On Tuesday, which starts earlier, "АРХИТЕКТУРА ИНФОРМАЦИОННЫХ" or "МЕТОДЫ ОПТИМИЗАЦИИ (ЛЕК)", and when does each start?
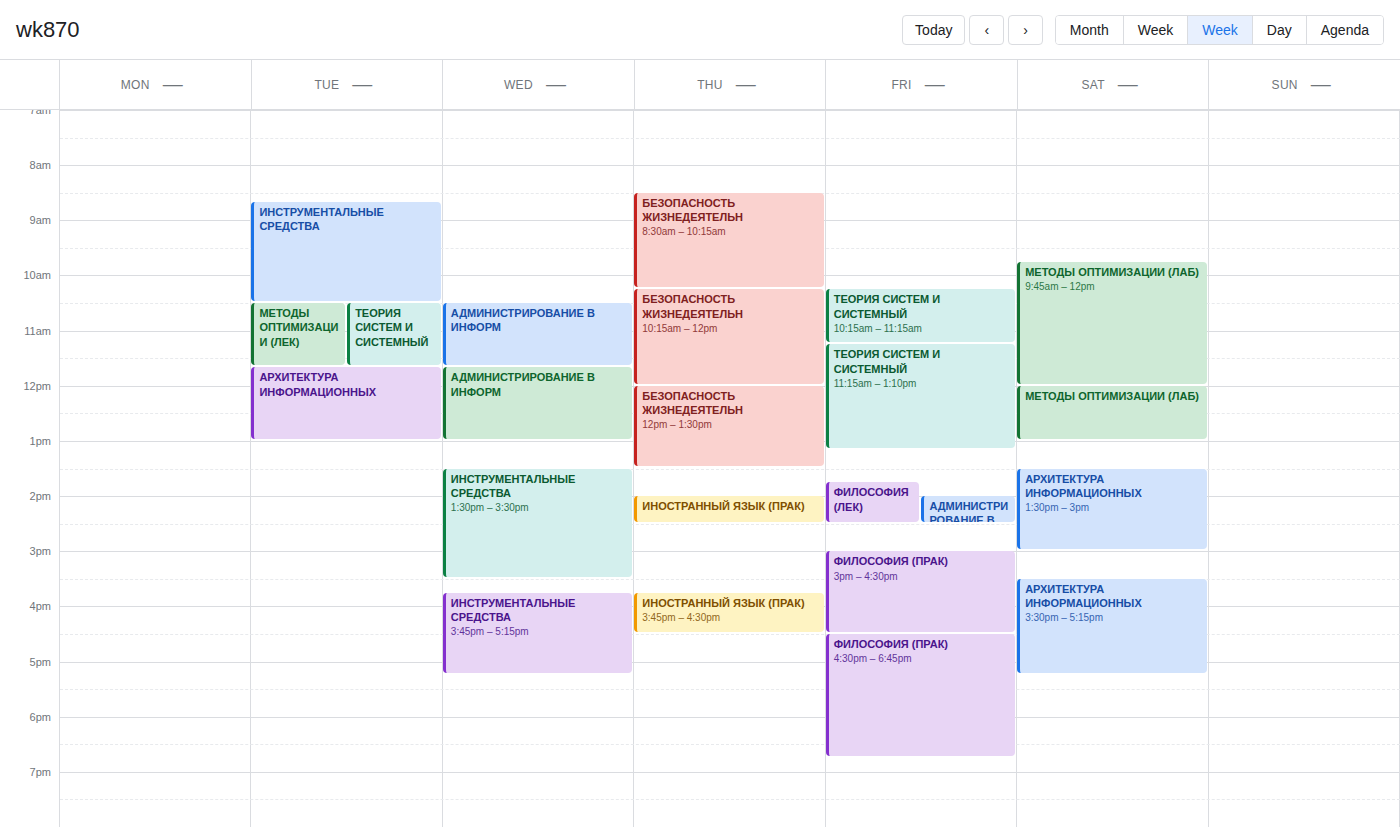
"МЕТОДЫ ОПТИМИЗАЦИИ (ЛЕК)" 10:30 AM; "АРХИТЕКТУРА ИНФОРМАЦИОННЫХ" 11:40 AM.